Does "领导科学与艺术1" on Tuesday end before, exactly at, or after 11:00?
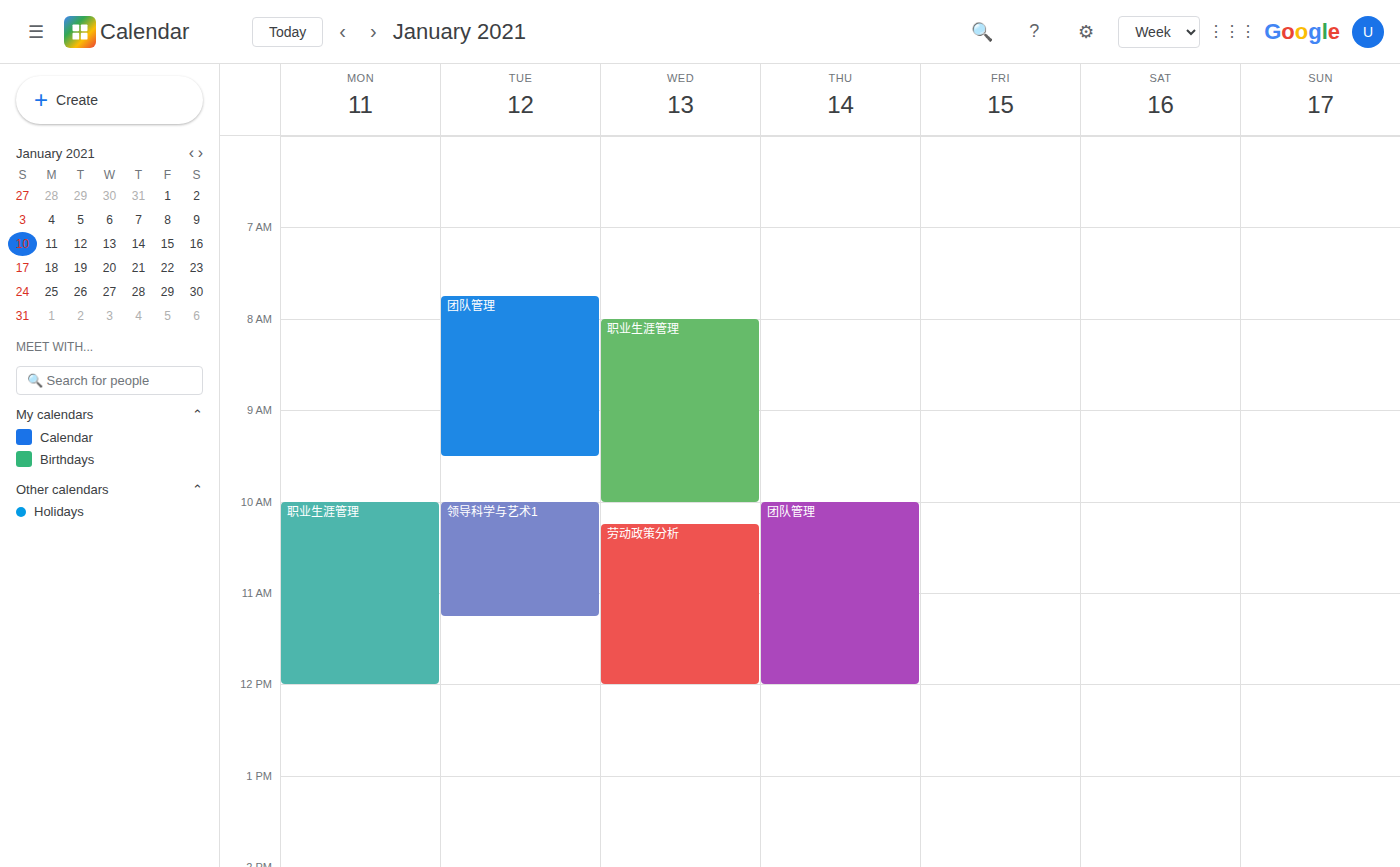
11:15 -- after 11:00, 15 minutes below the 11:00 line.